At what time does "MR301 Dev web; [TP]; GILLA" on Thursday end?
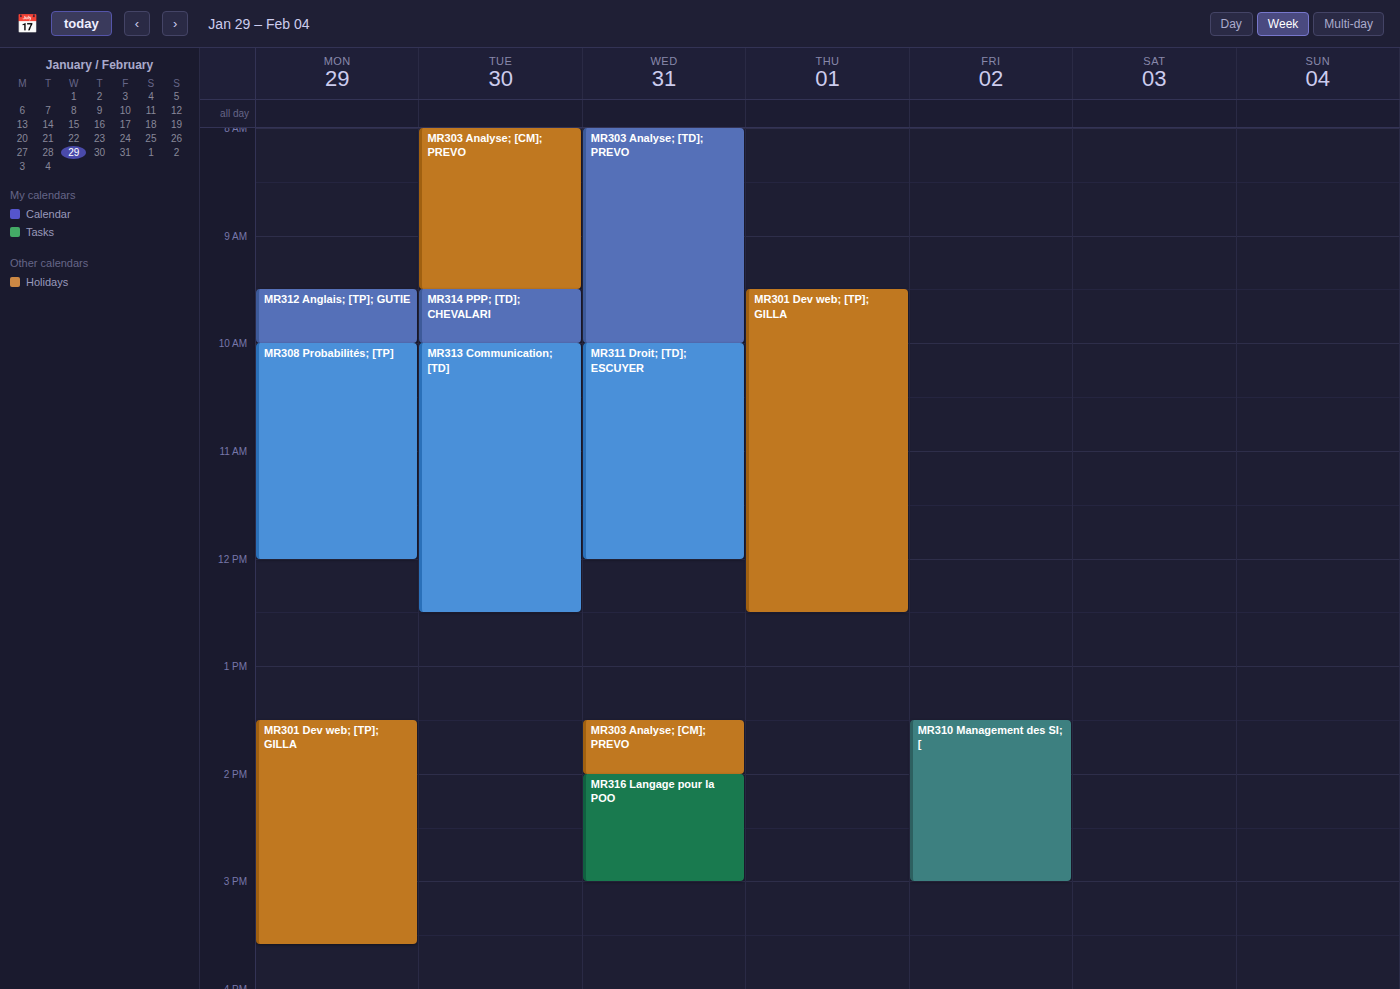
12:30 PM